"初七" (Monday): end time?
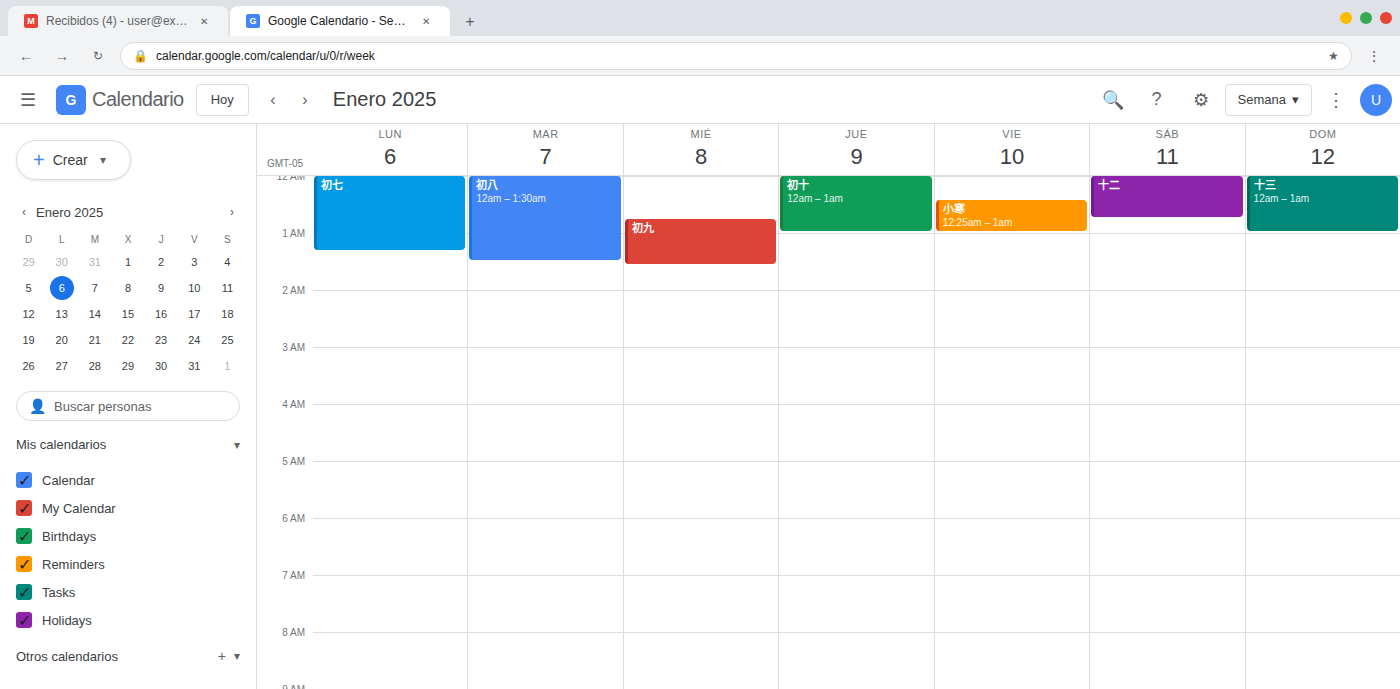
1:20 AM